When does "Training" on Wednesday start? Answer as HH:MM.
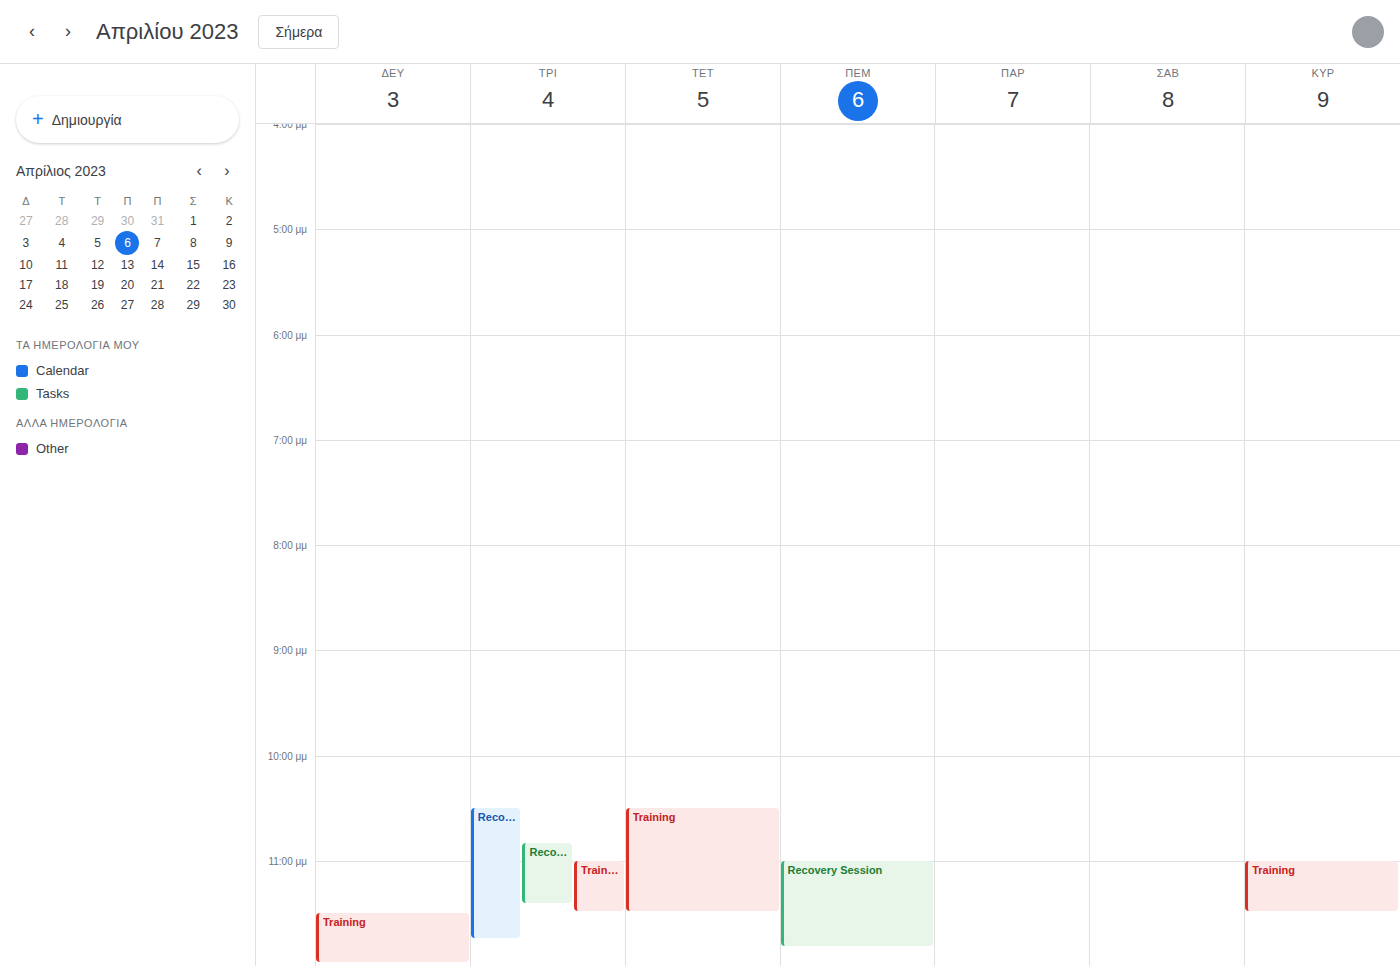
22:30